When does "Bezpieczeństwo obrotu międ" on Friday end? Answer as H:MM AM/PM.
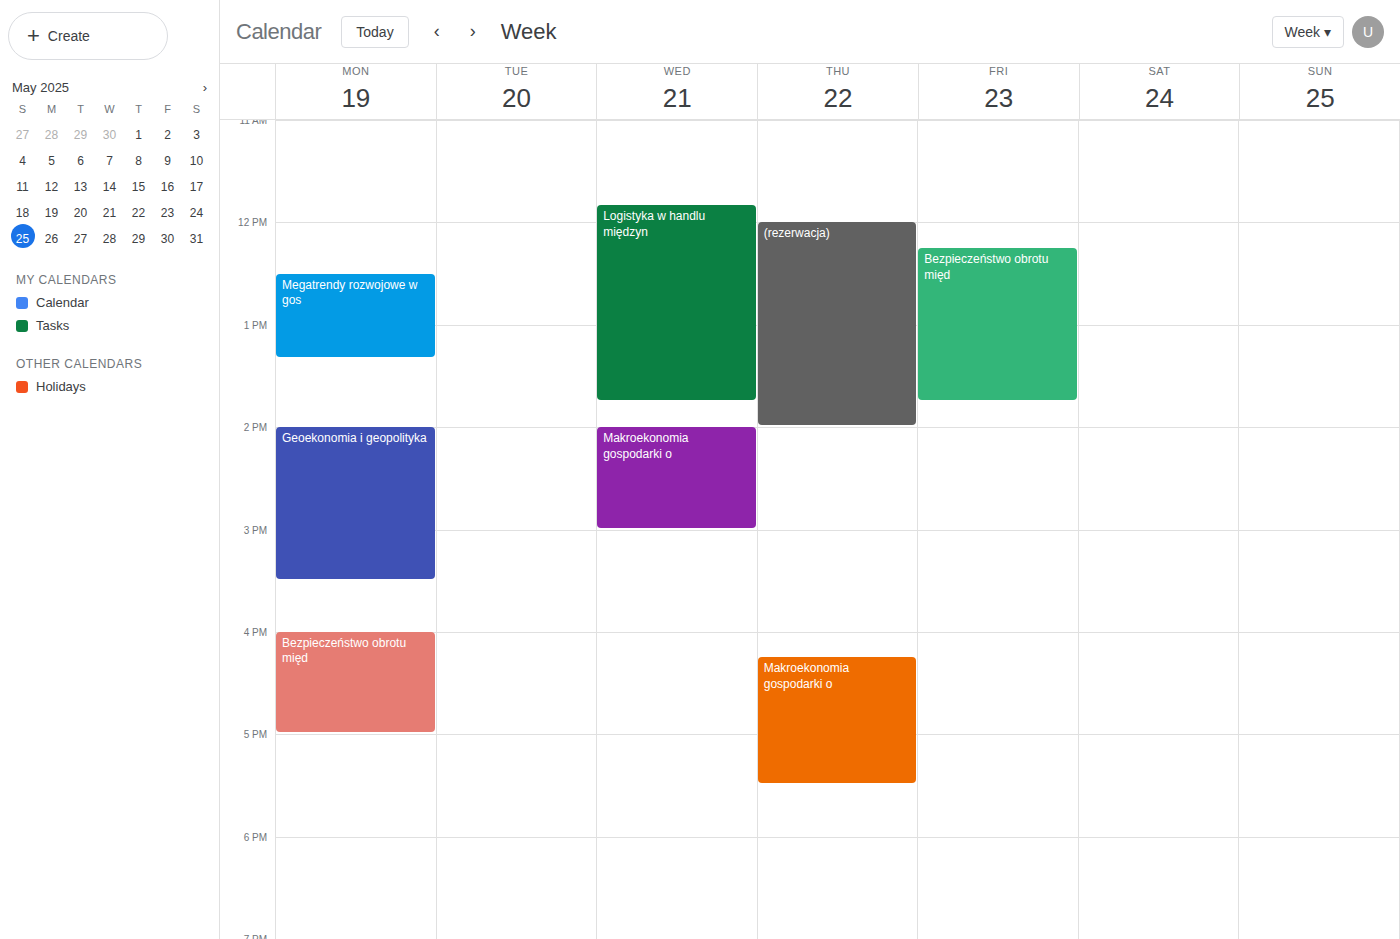
1:45 PM